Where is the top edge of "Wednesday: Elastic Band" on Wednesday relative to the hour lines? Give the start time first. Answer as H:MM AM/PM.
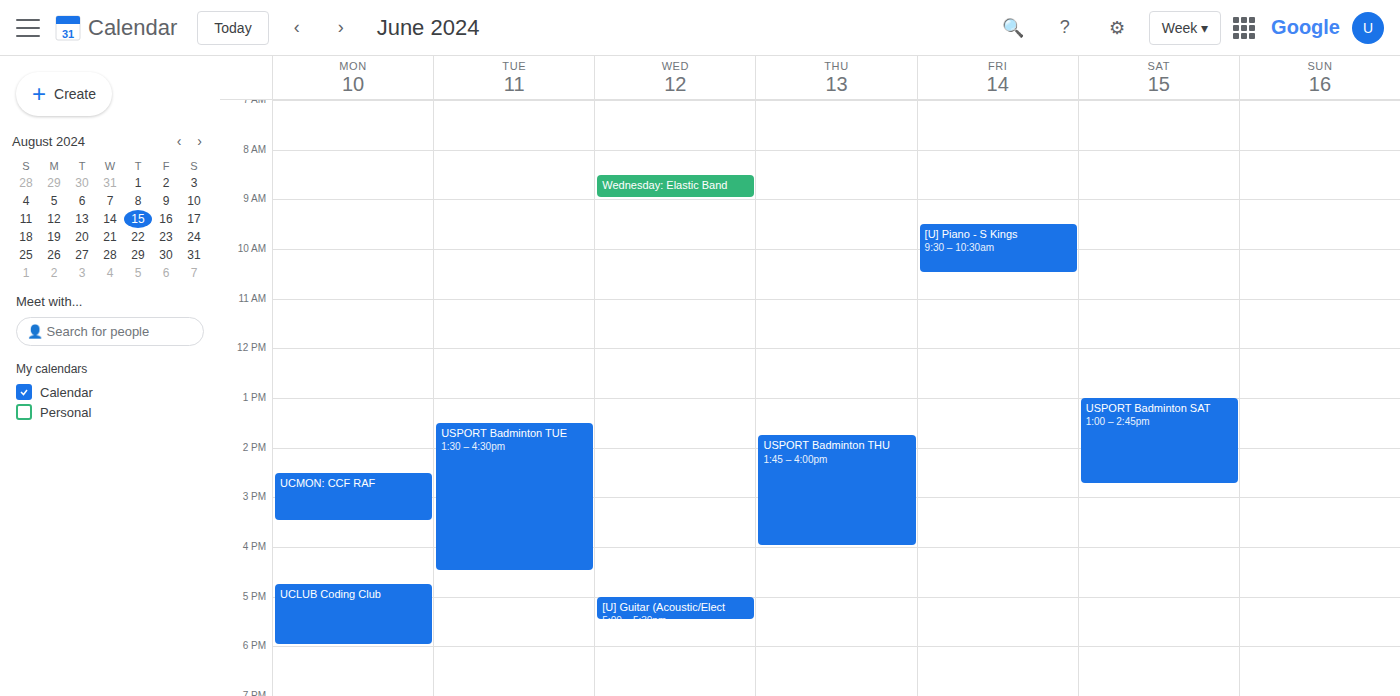
8:30 AM -- halfway between the 8 AM and 9 AM lines.